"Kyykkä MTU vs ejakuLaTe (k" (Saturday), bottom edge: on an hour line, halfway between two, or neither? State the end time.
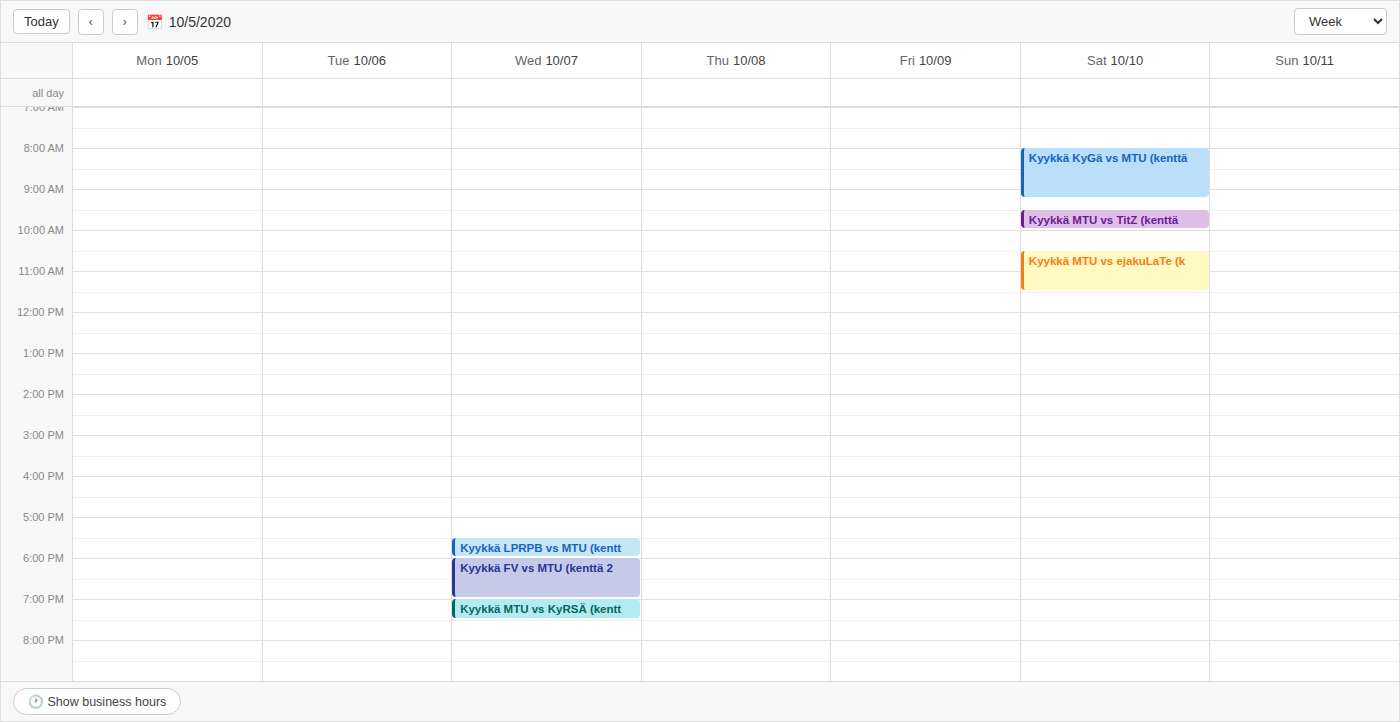
11:30 AM -- halfway between the 11 AM and 12 PM lines.